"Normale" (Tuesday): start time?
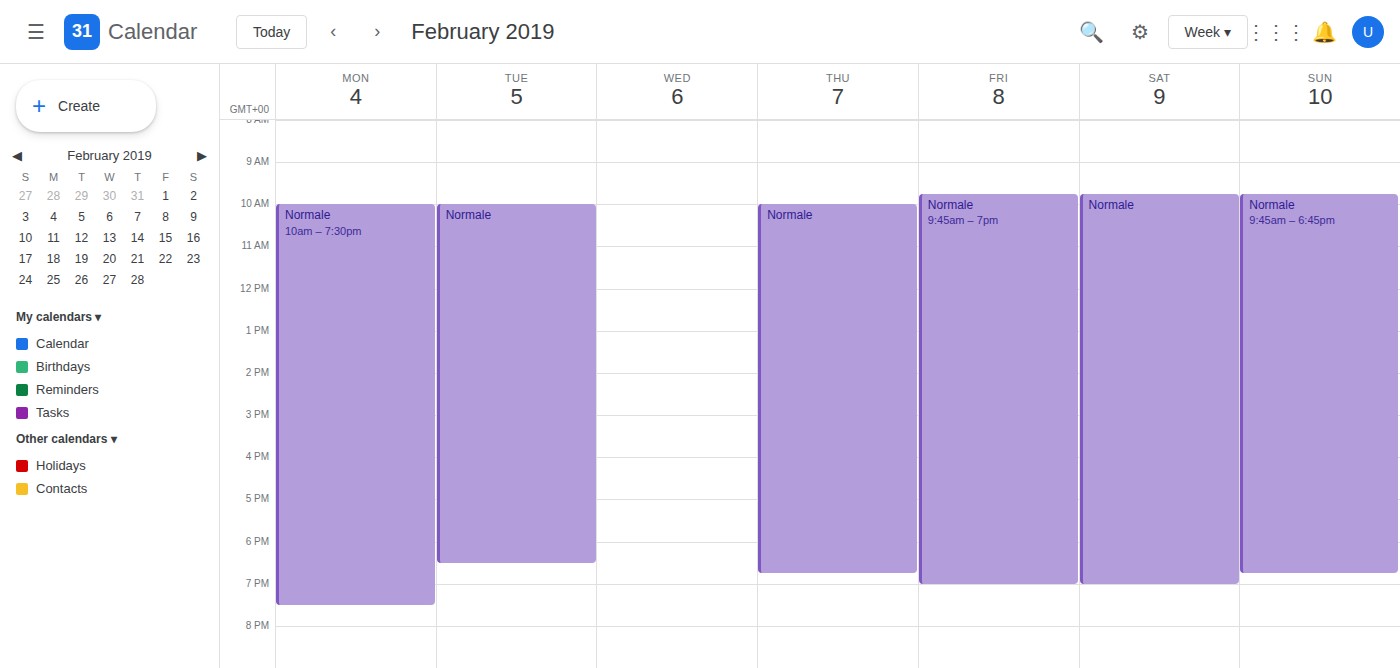
10:00